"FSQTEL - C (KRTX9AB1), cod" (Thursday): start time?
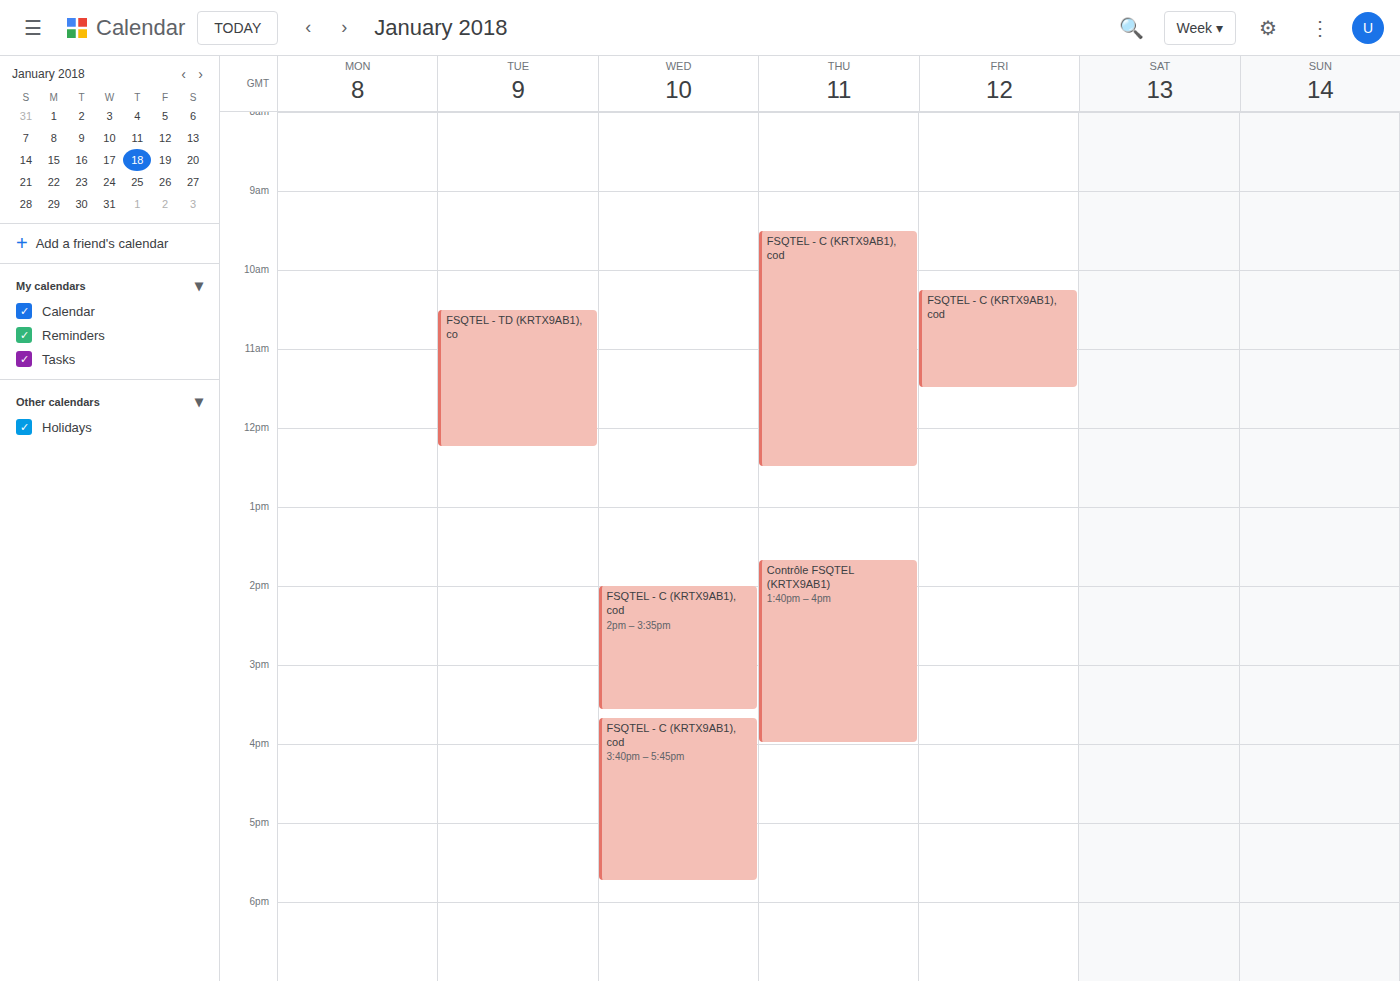
09:30